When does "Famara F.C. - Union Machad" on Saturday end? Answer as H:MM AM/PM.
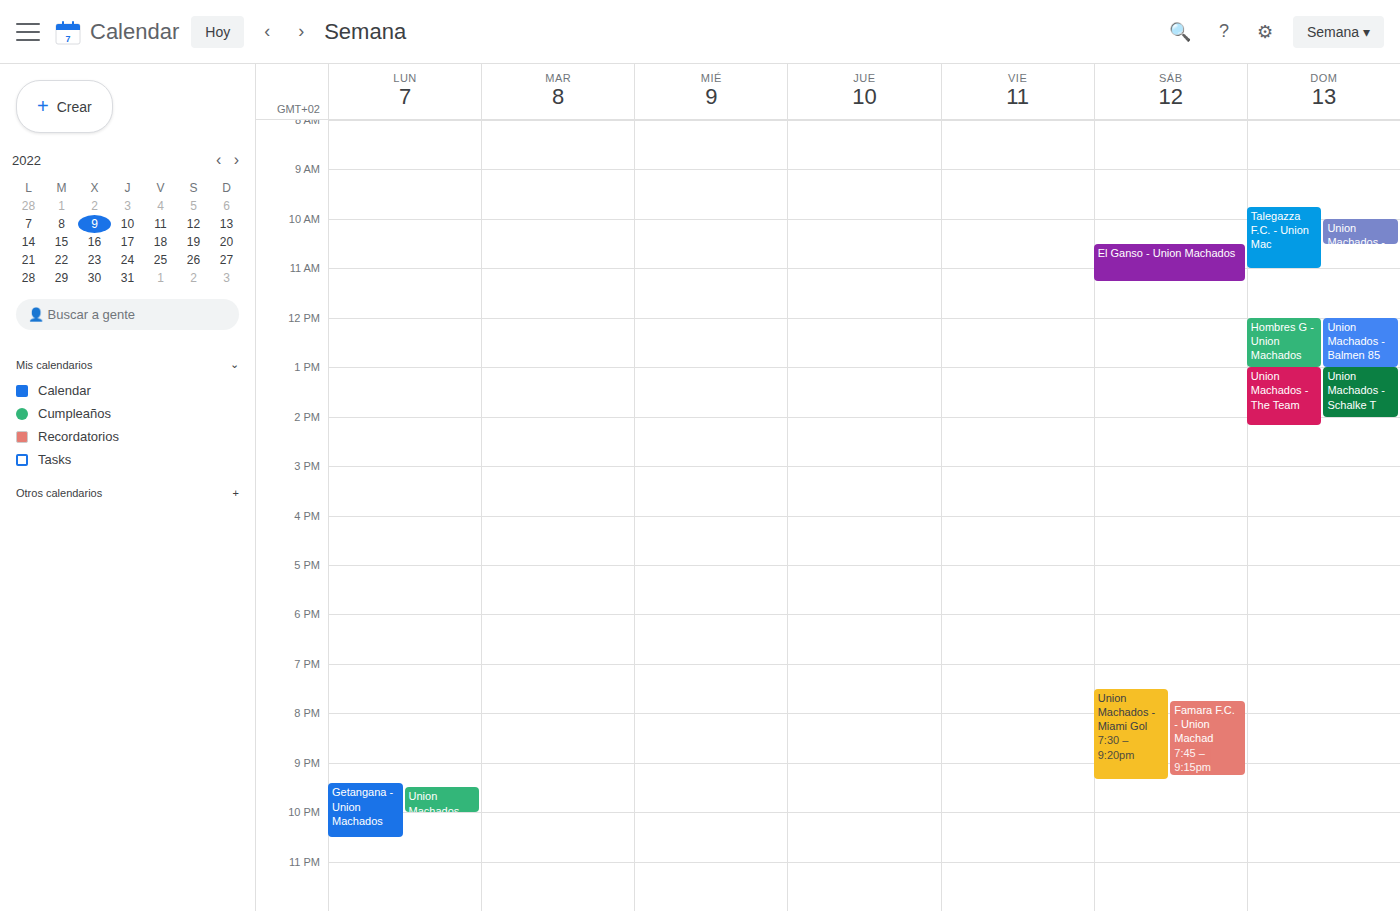
9:15 PM